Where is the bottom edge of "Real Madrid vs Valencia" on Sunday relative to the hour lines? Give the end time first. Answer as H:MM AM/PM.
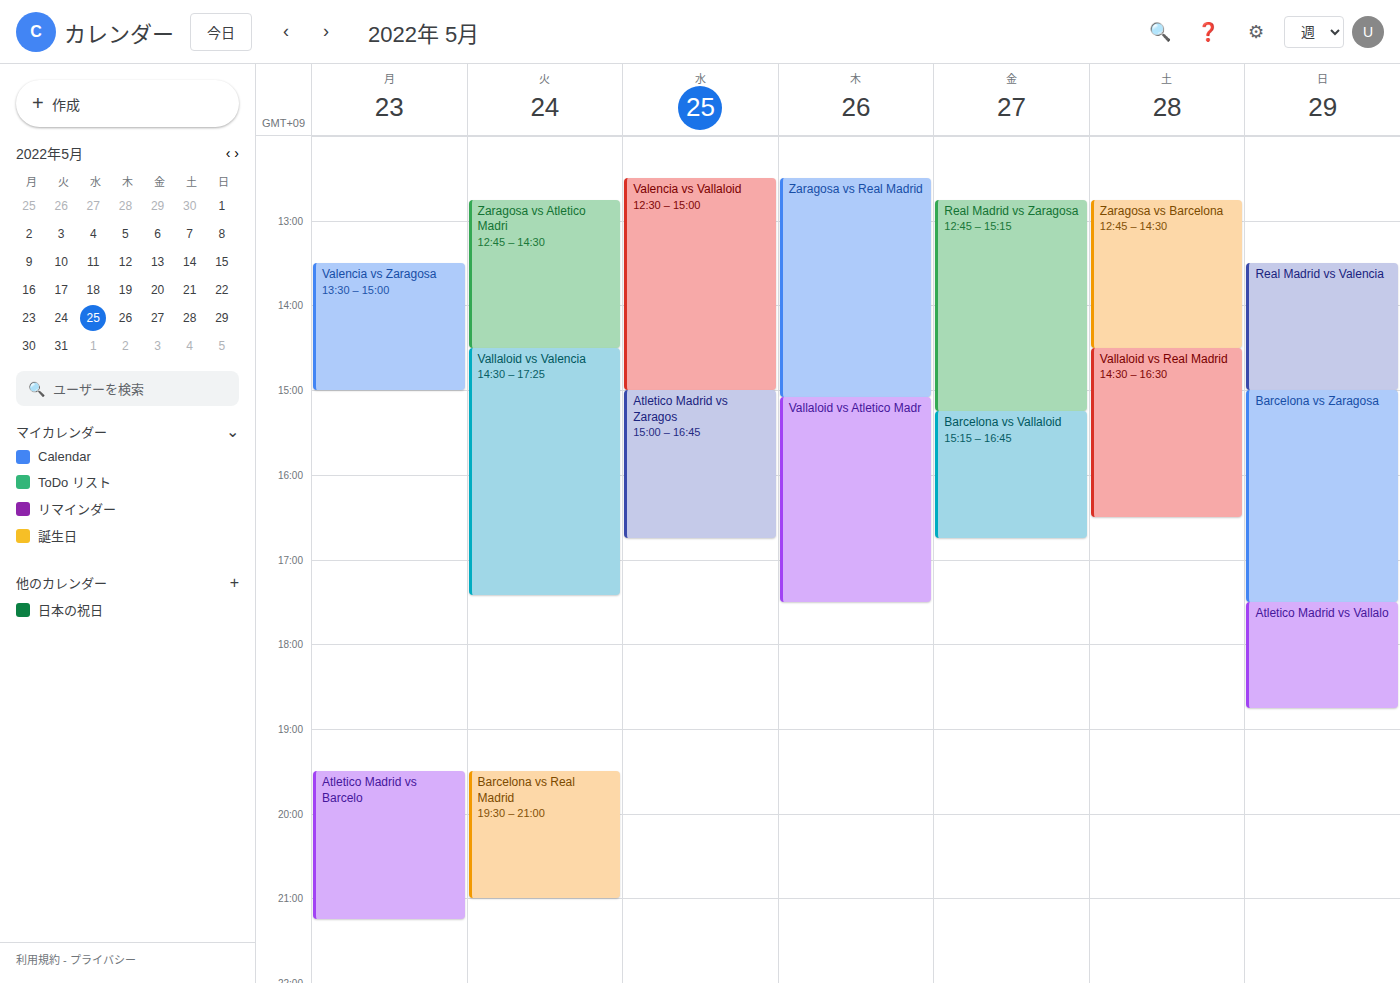
3:00 PM -- exactly on the 3 PM line.